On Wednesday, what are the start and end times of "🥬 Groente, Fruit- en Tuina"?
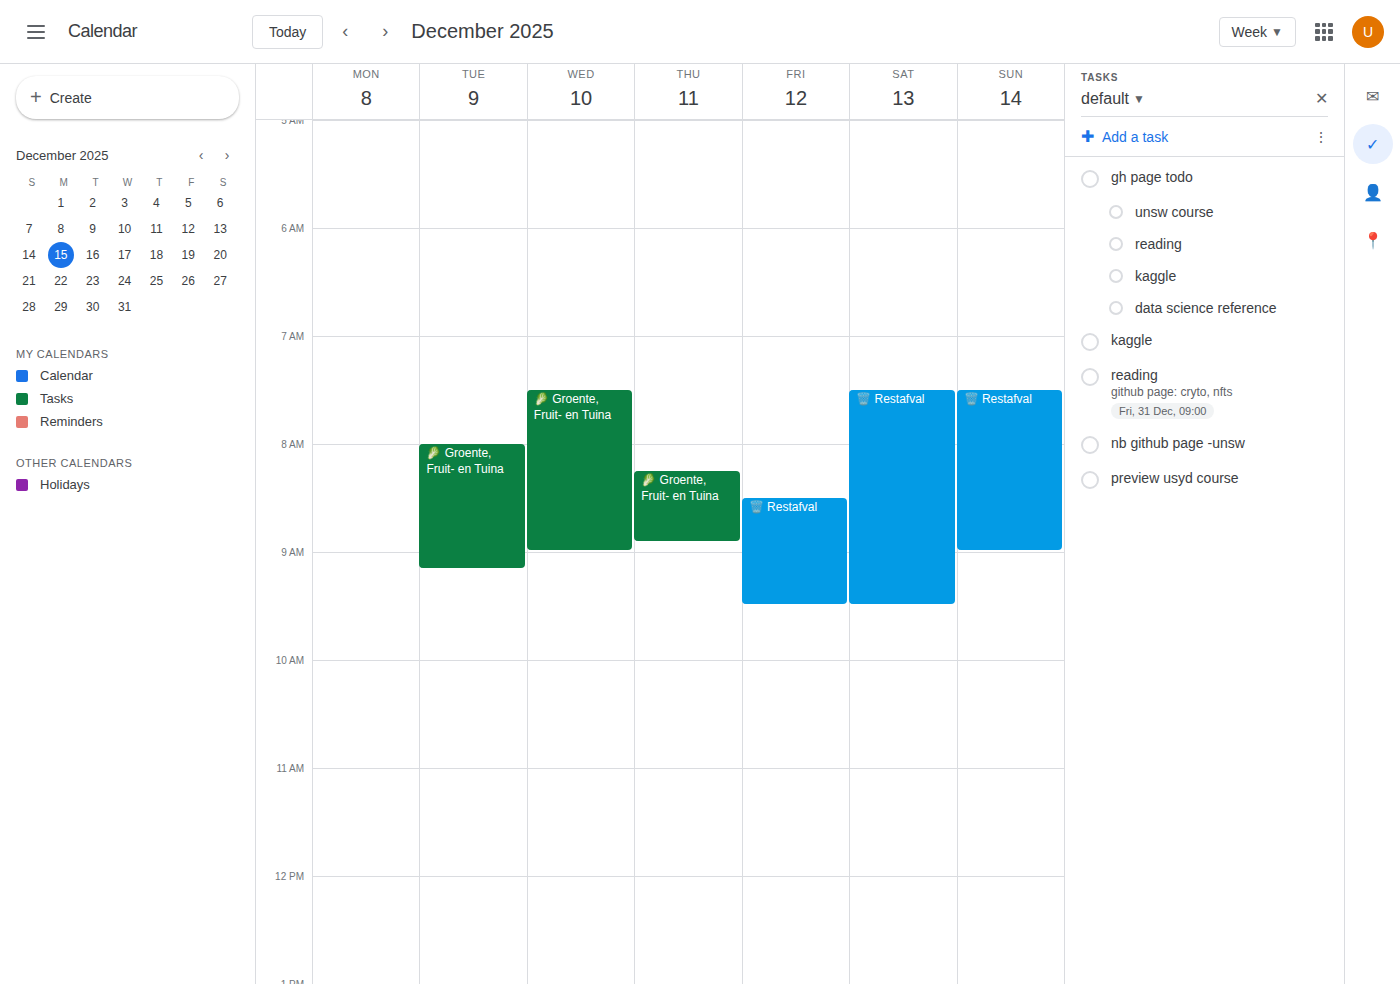
7:30 AM to 9:00 AM